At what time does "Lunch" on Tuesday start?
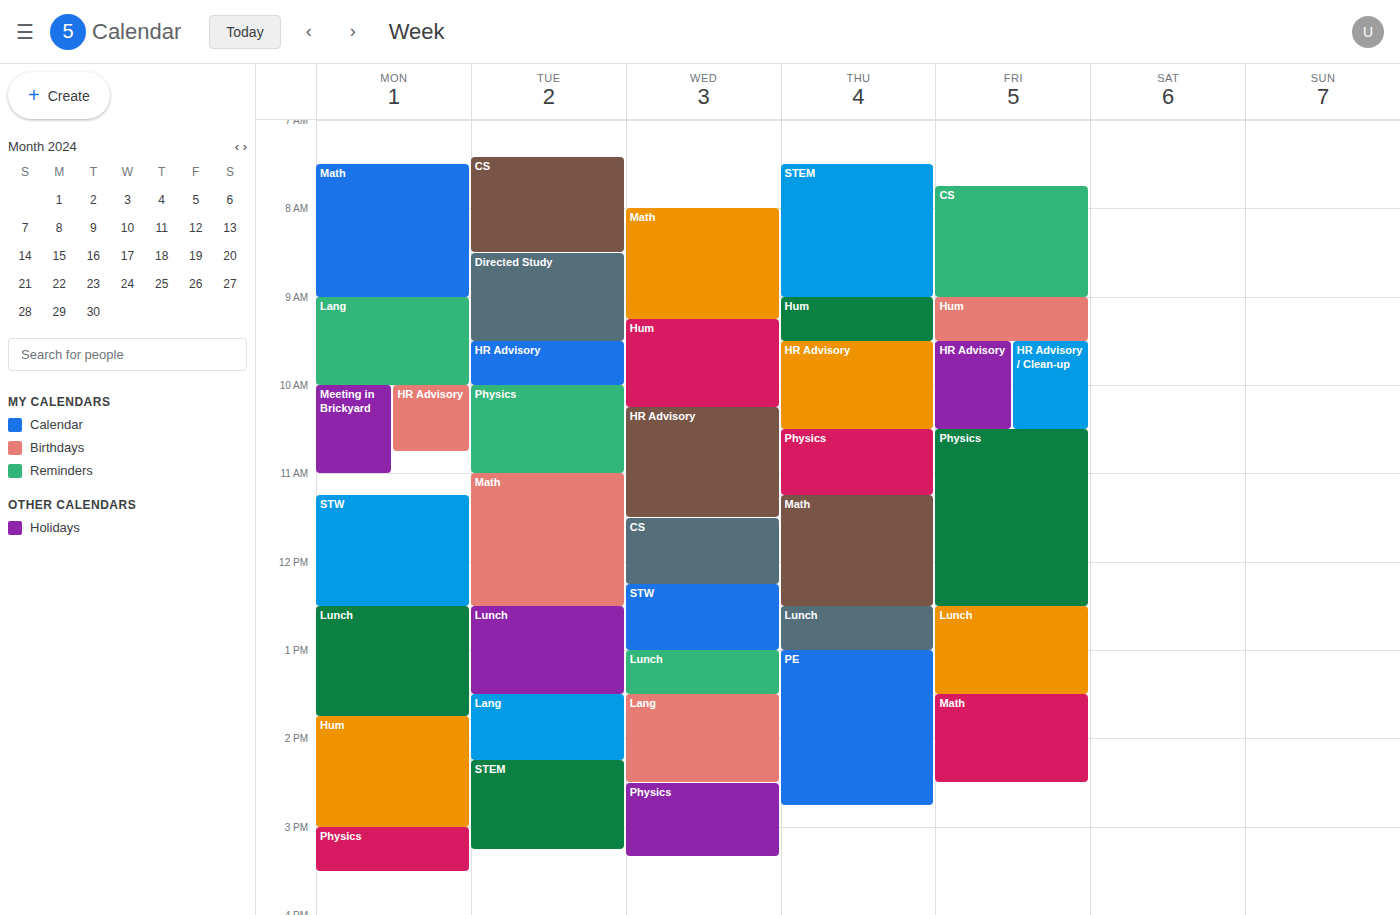
12:30 PM